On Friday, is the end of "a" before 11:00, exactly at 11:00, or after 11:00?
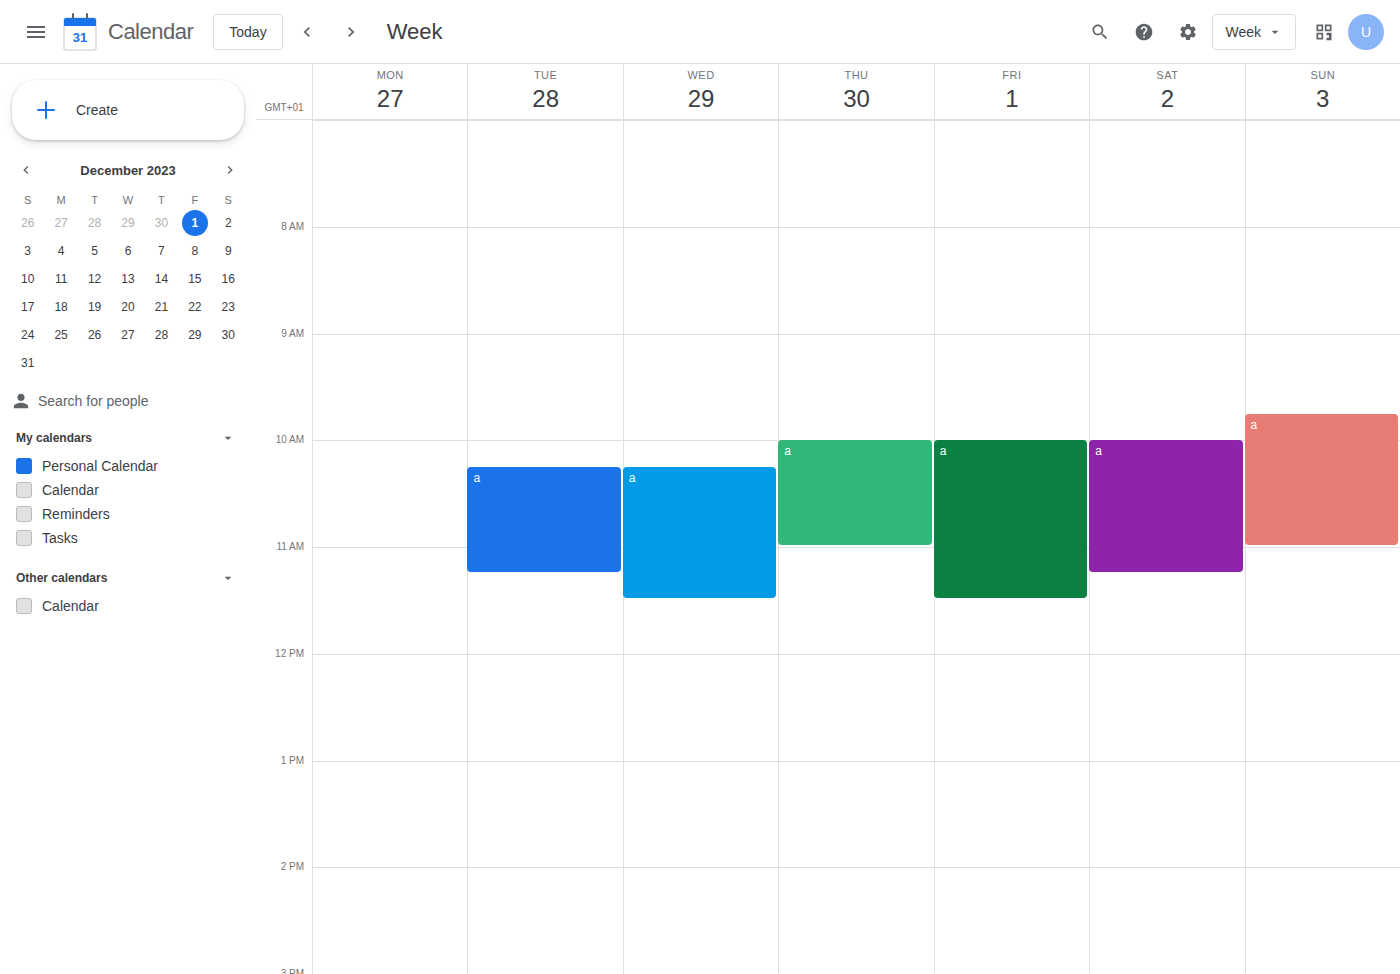
11:30 -- after 11:00, 30 minutes below the 11:00 line.